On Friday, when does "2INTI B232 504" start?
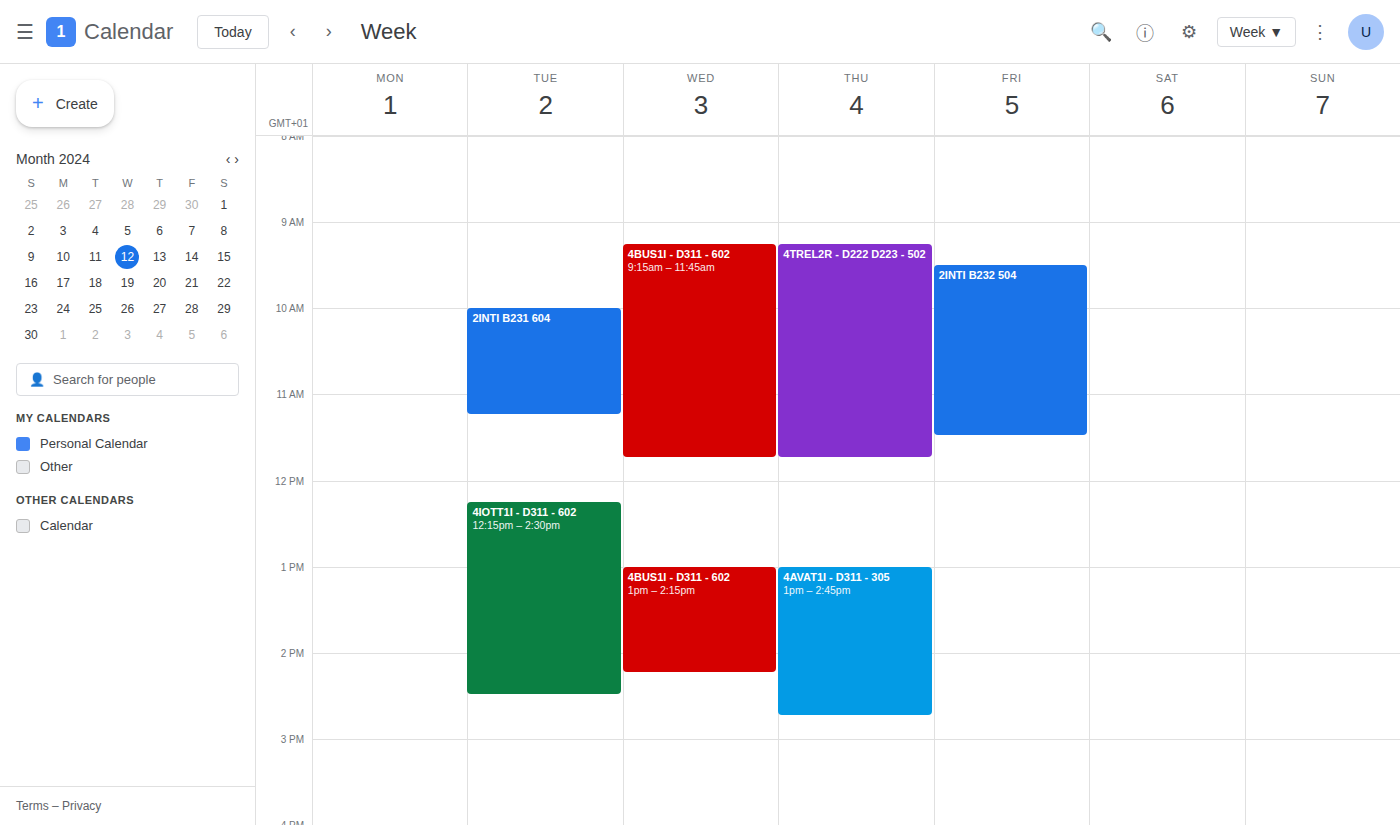
9:30 AM